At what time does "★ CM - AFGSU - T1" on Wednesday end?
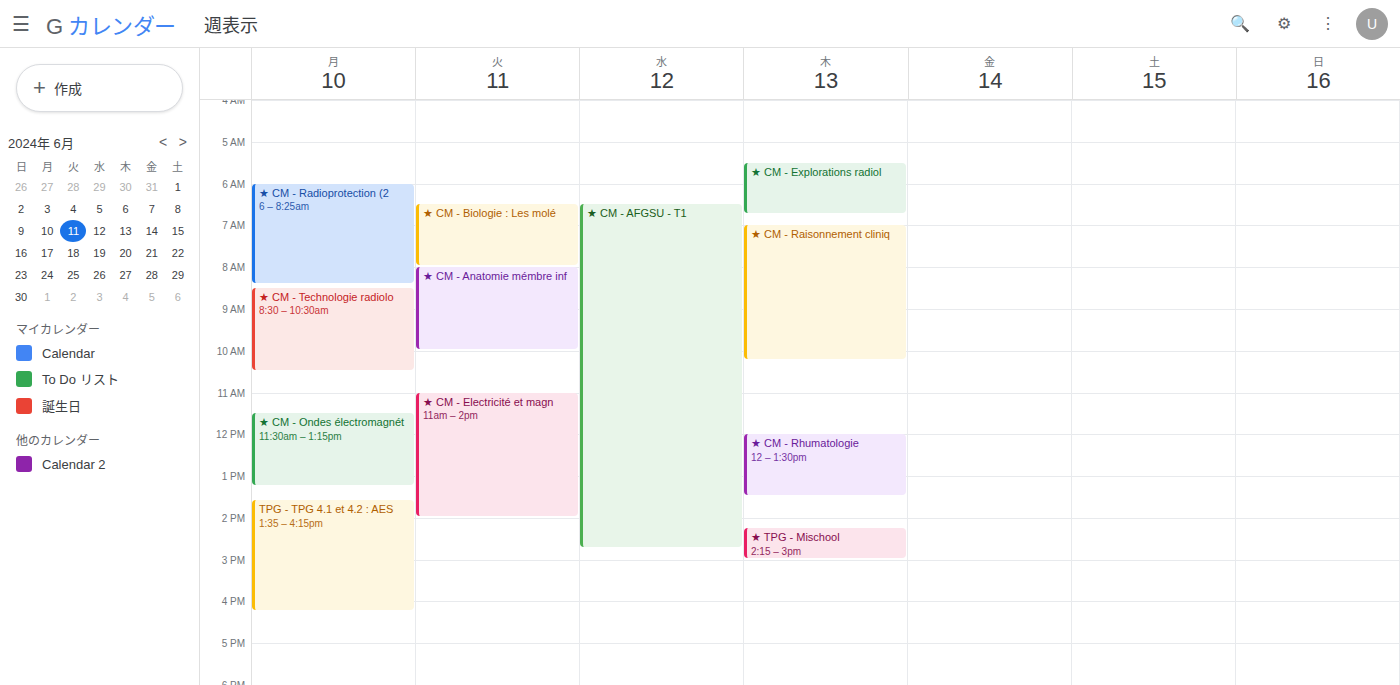
2:45 PM